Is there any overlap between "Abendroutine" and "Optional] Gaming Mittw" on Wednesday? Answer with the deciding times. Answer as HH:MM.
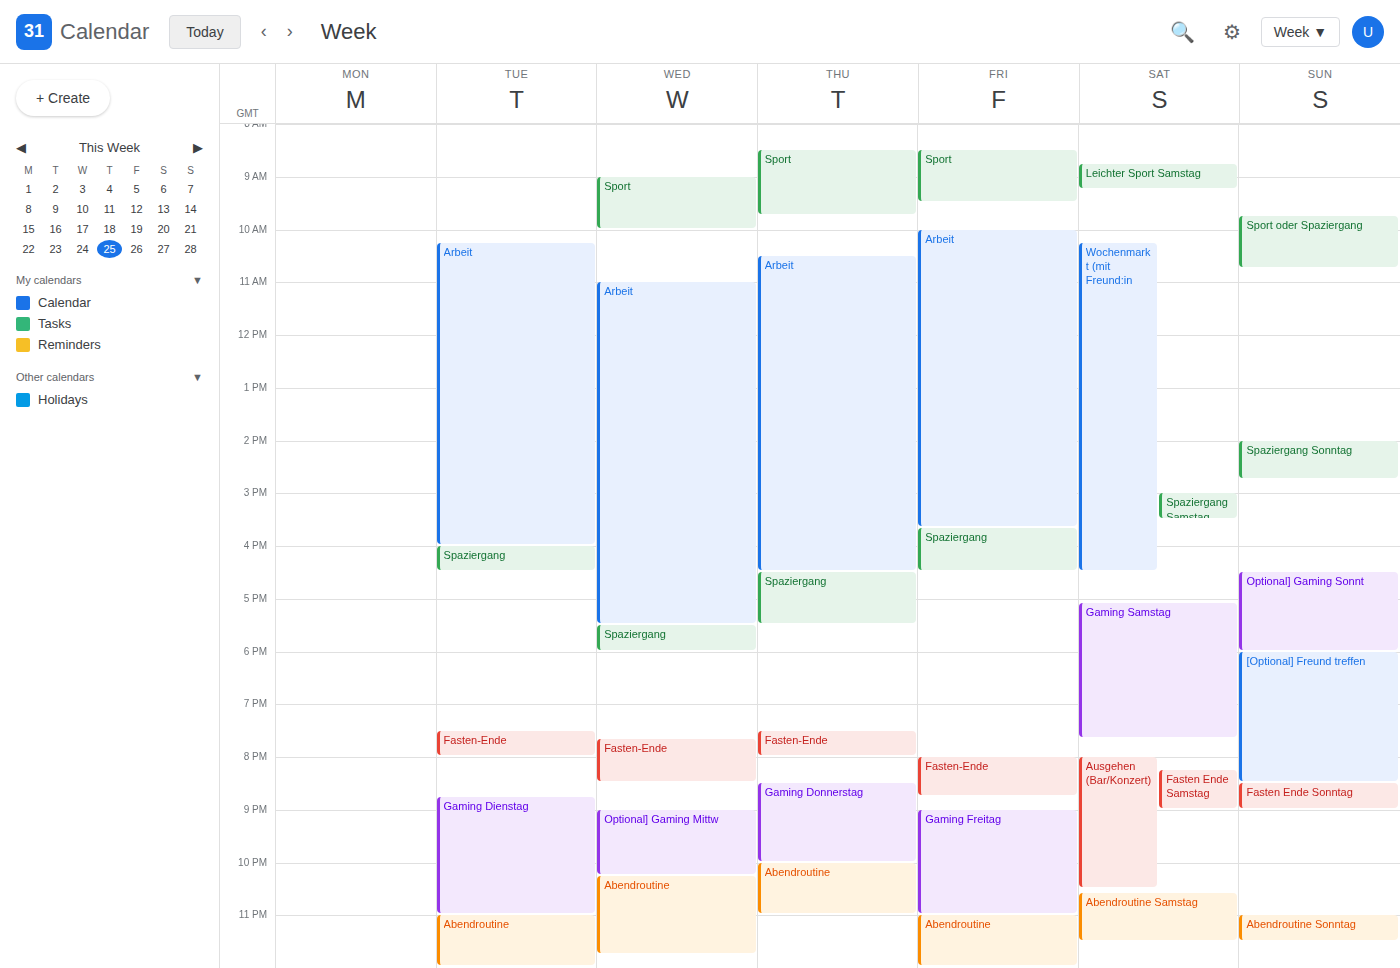
"Optional] Gaming Mittw" ends at 22:15, exactly when "Abendroutine" starts -- they touch but do not overlap.